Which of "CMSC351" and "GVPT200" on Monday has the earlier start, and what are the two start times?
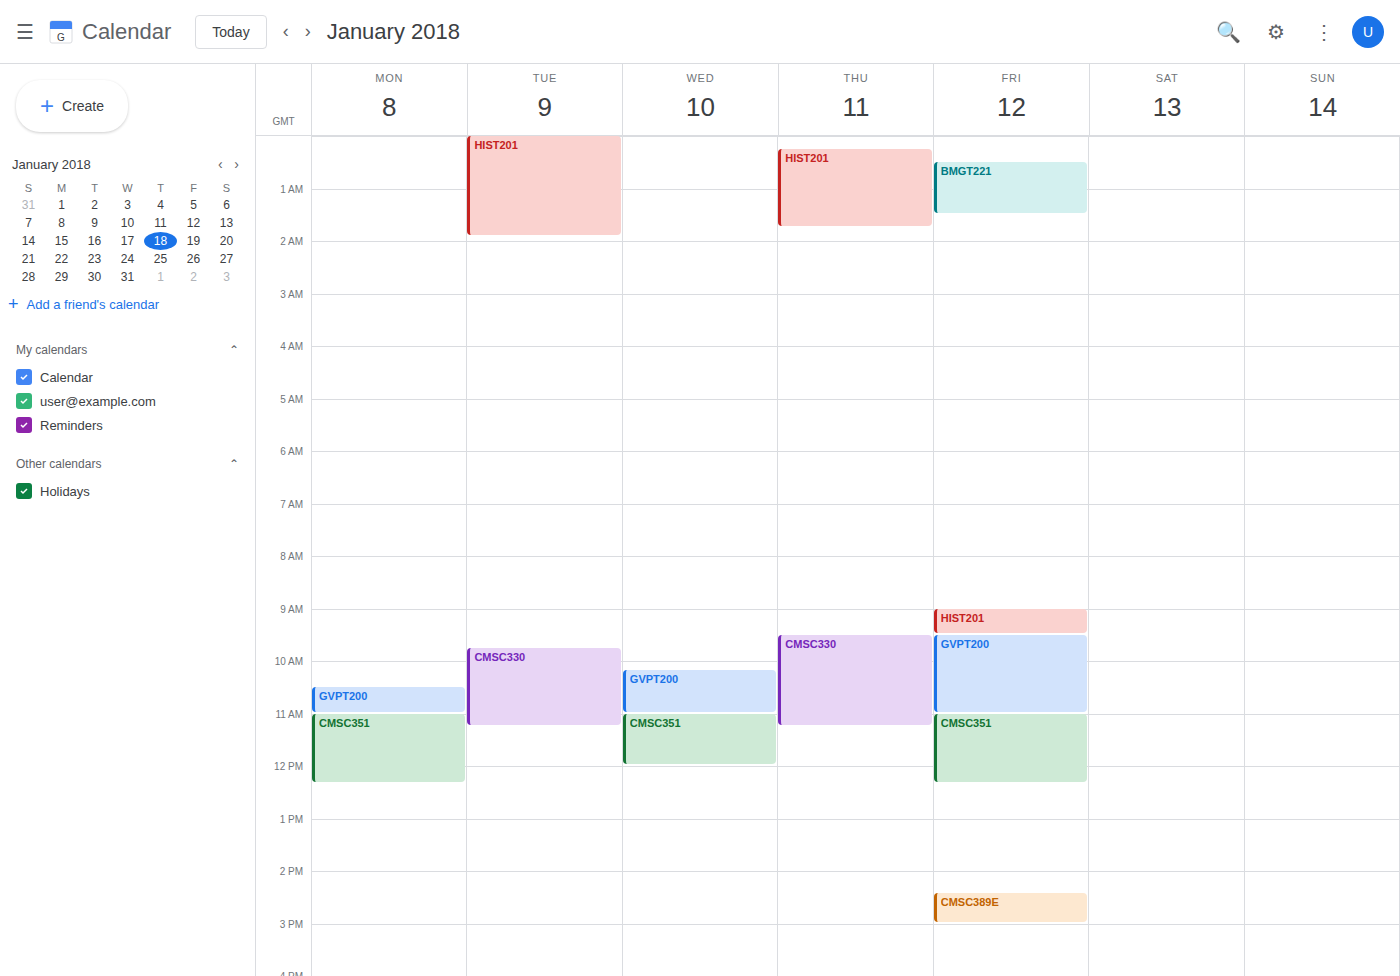
"GVPT200" 10:30 AM; "CMSC351" 11:00 AM.